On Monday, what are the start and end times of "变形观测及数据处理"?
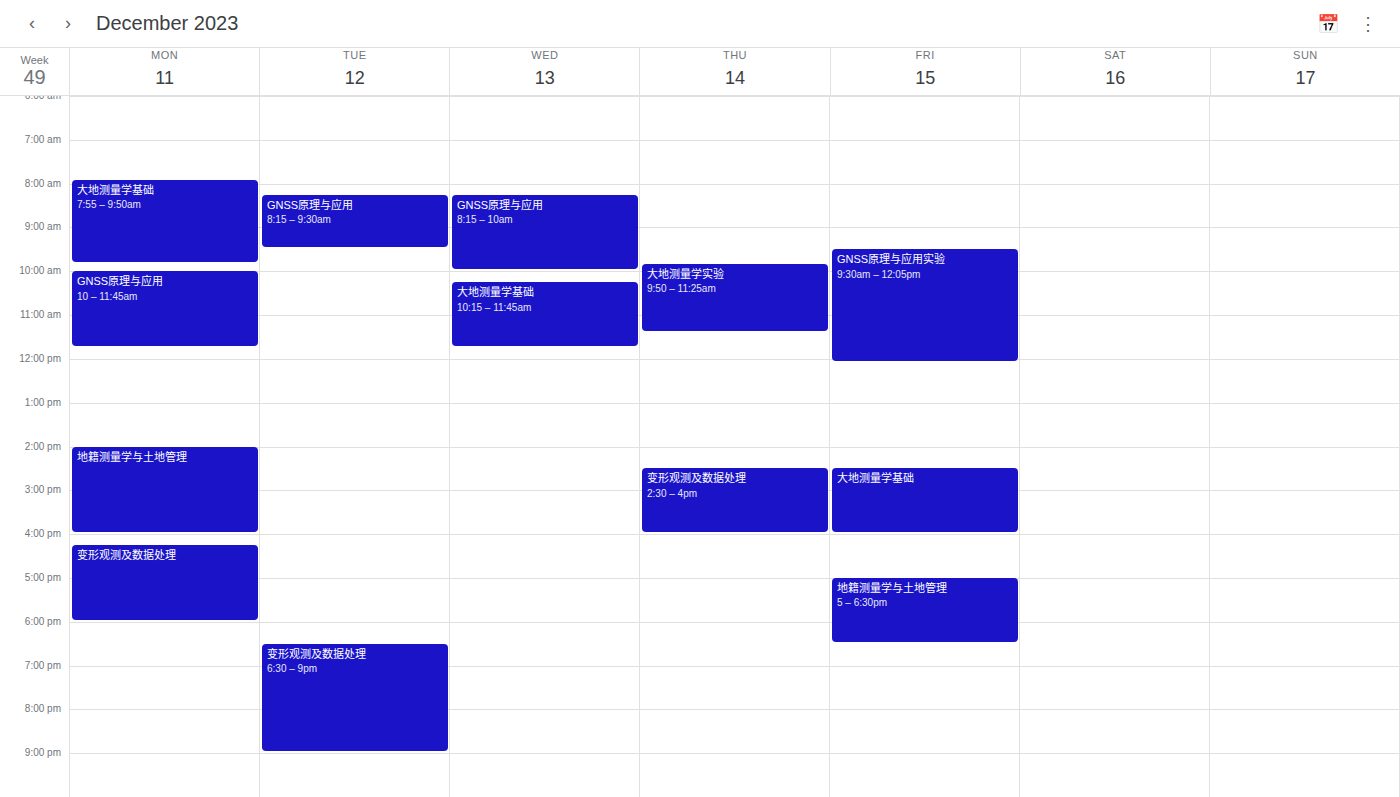
16:15 to 18:00